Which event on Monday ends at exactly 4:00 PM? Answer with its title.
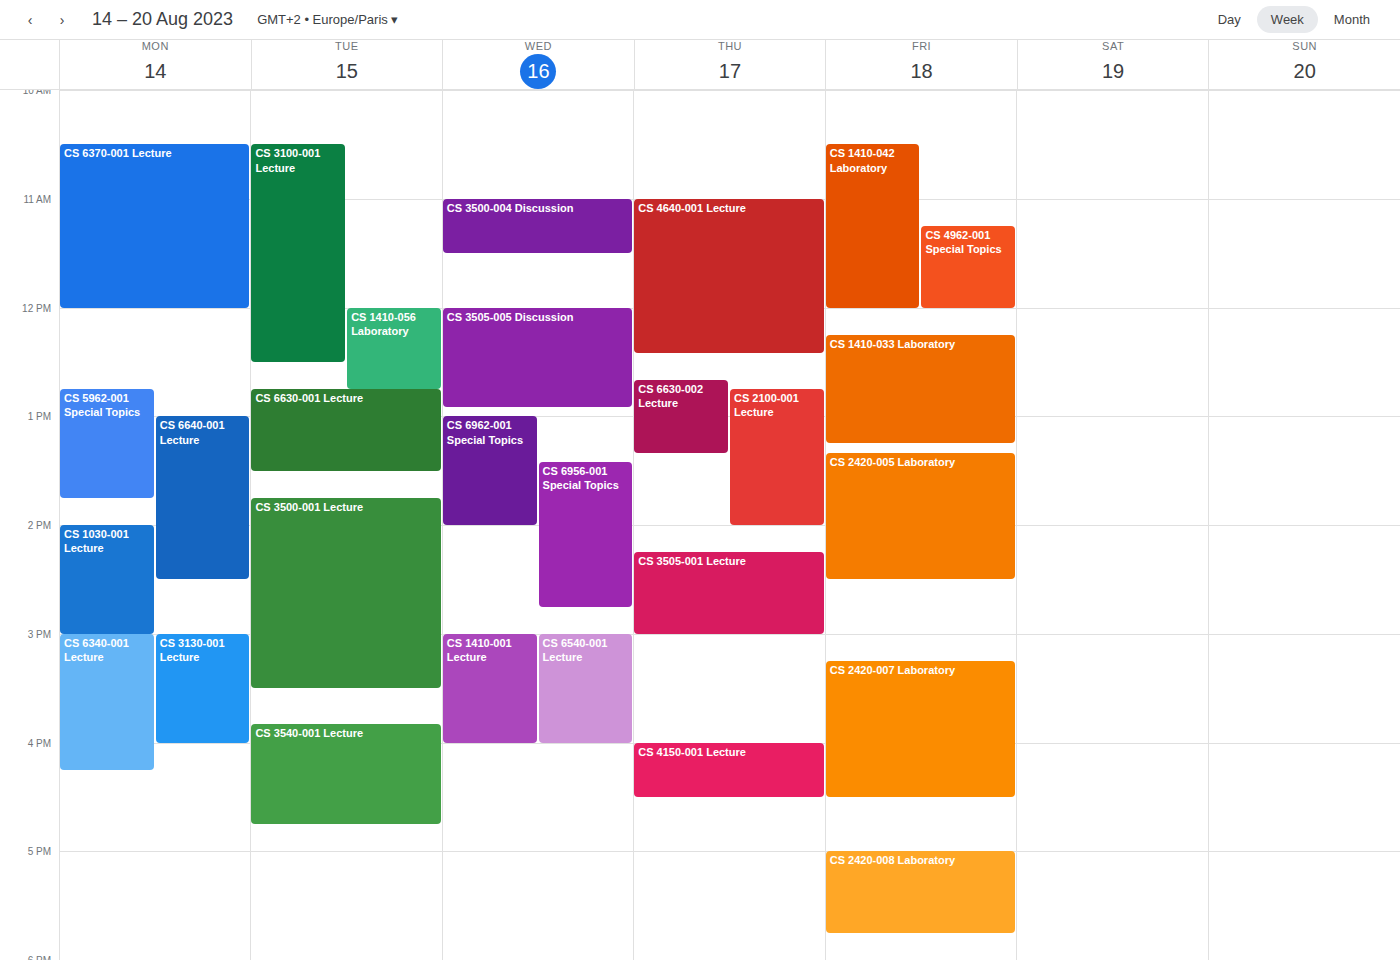
"CS 3130-001 Lecture"